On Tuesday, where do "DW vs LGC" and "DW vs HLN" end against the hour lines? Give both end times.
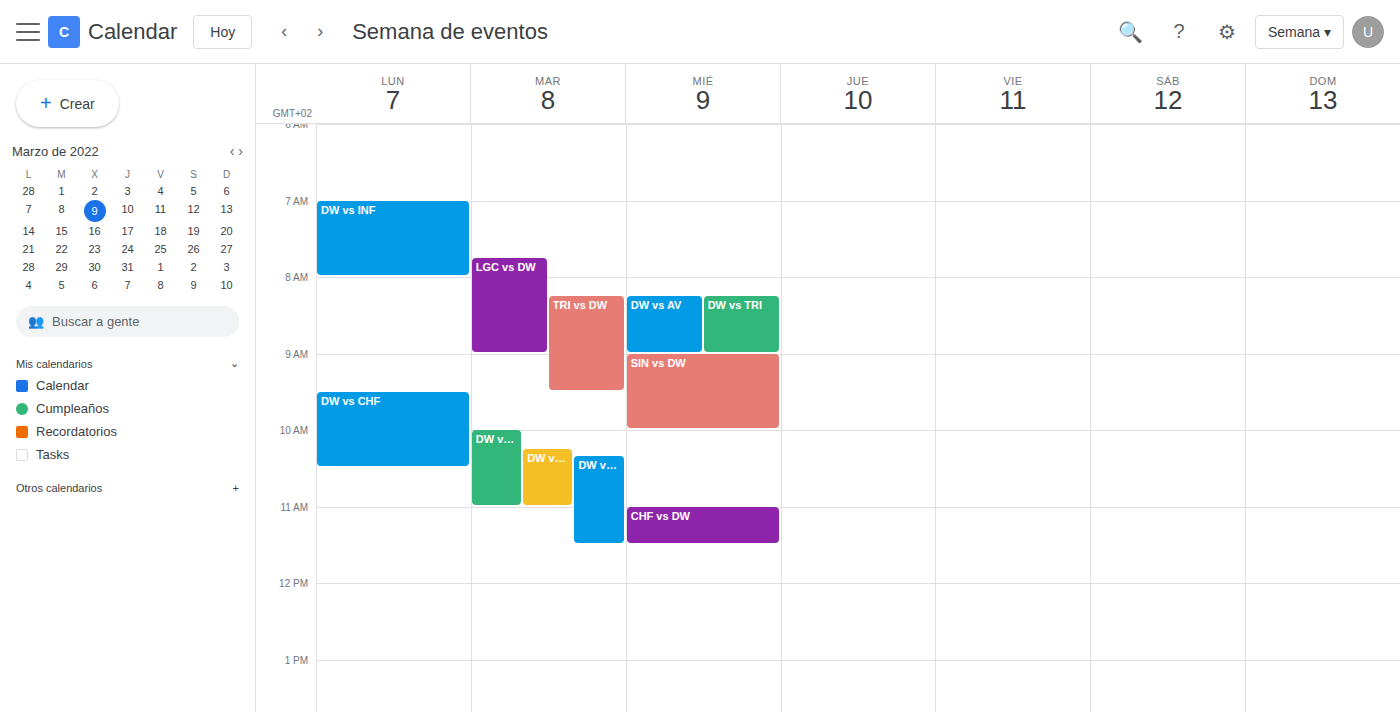
"DW vs LGC": 11:00 AM, exactly on the 11 AM line. "DW vs HLN": 11:30 AM, halfway between the 11 AM and 12 PM lines.